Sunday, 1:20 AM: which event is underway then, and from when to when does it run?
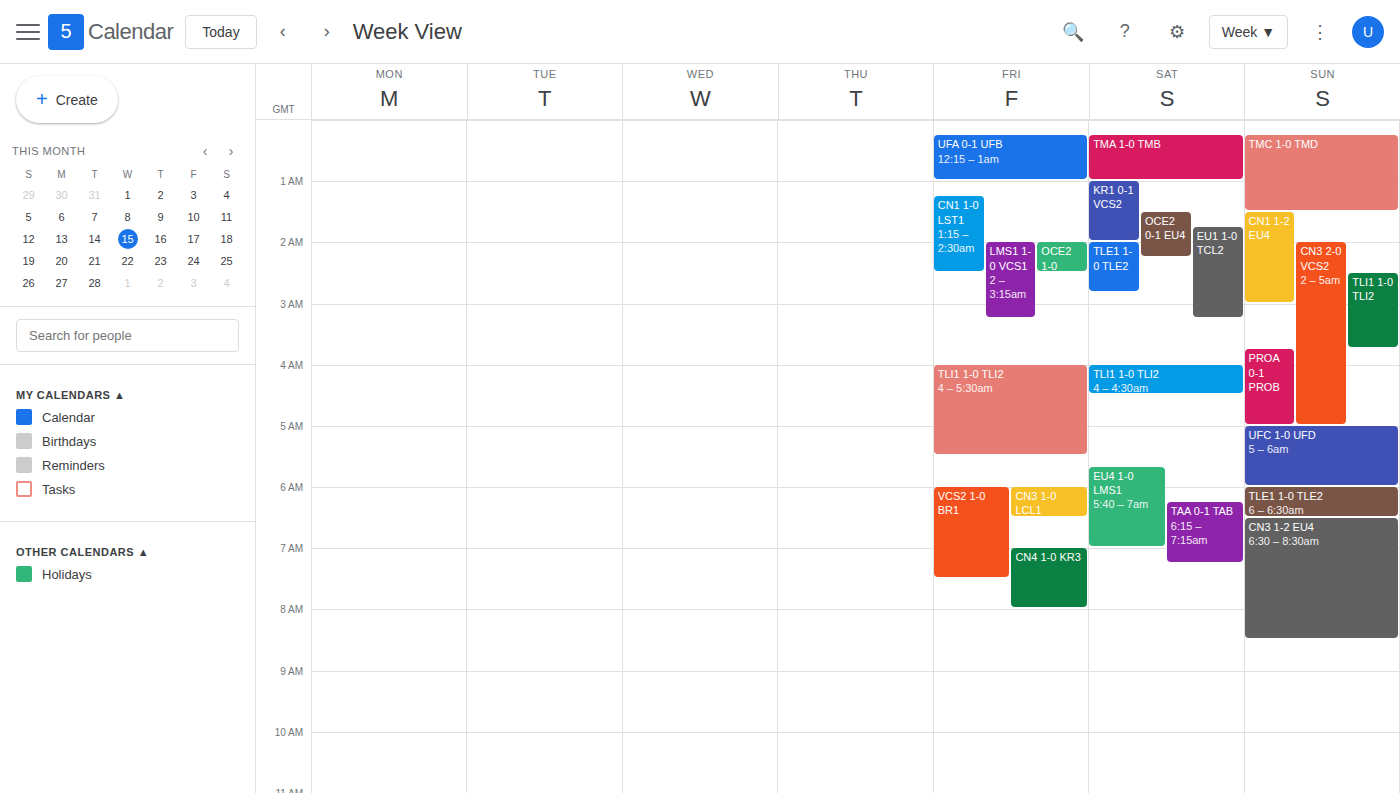
"TMC 1-0 TMD", 12:15 AM to 1:30 AM